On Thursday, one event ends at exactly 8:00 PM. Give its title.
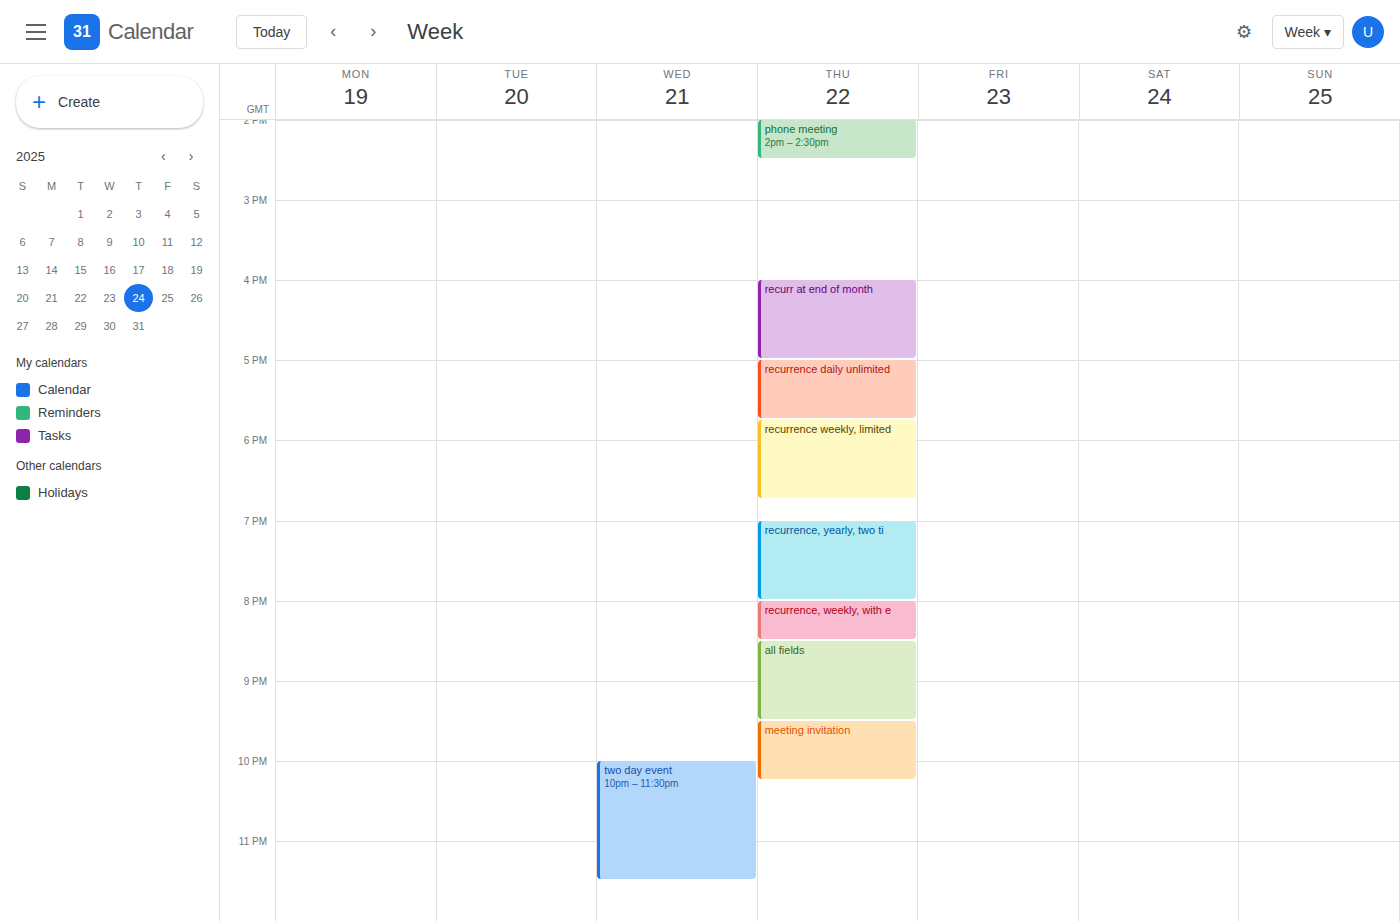
"recurrence, yearly, two ti"